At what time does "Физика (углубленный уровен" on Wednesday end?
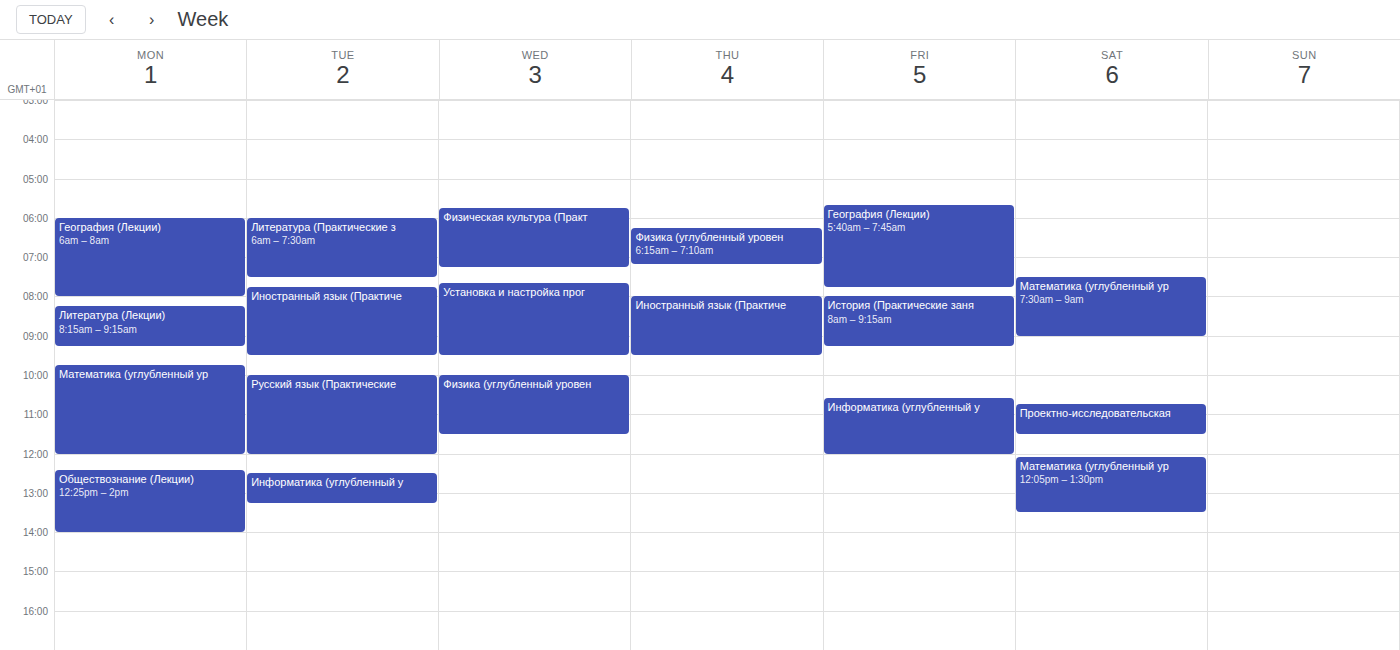
11:30 AM